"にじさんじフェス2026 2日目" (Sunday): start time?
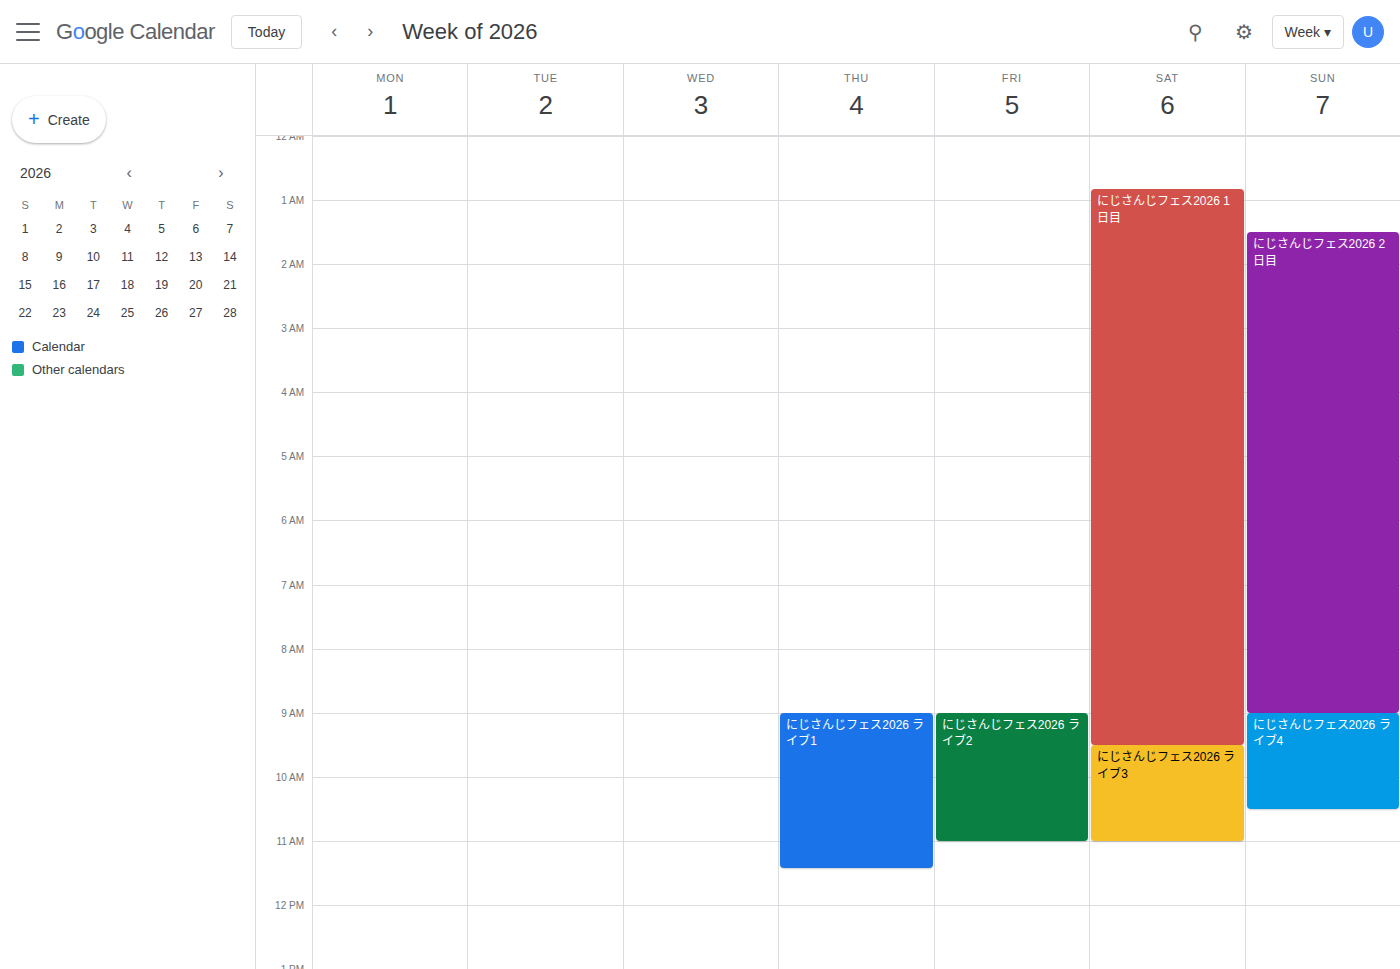
01:30